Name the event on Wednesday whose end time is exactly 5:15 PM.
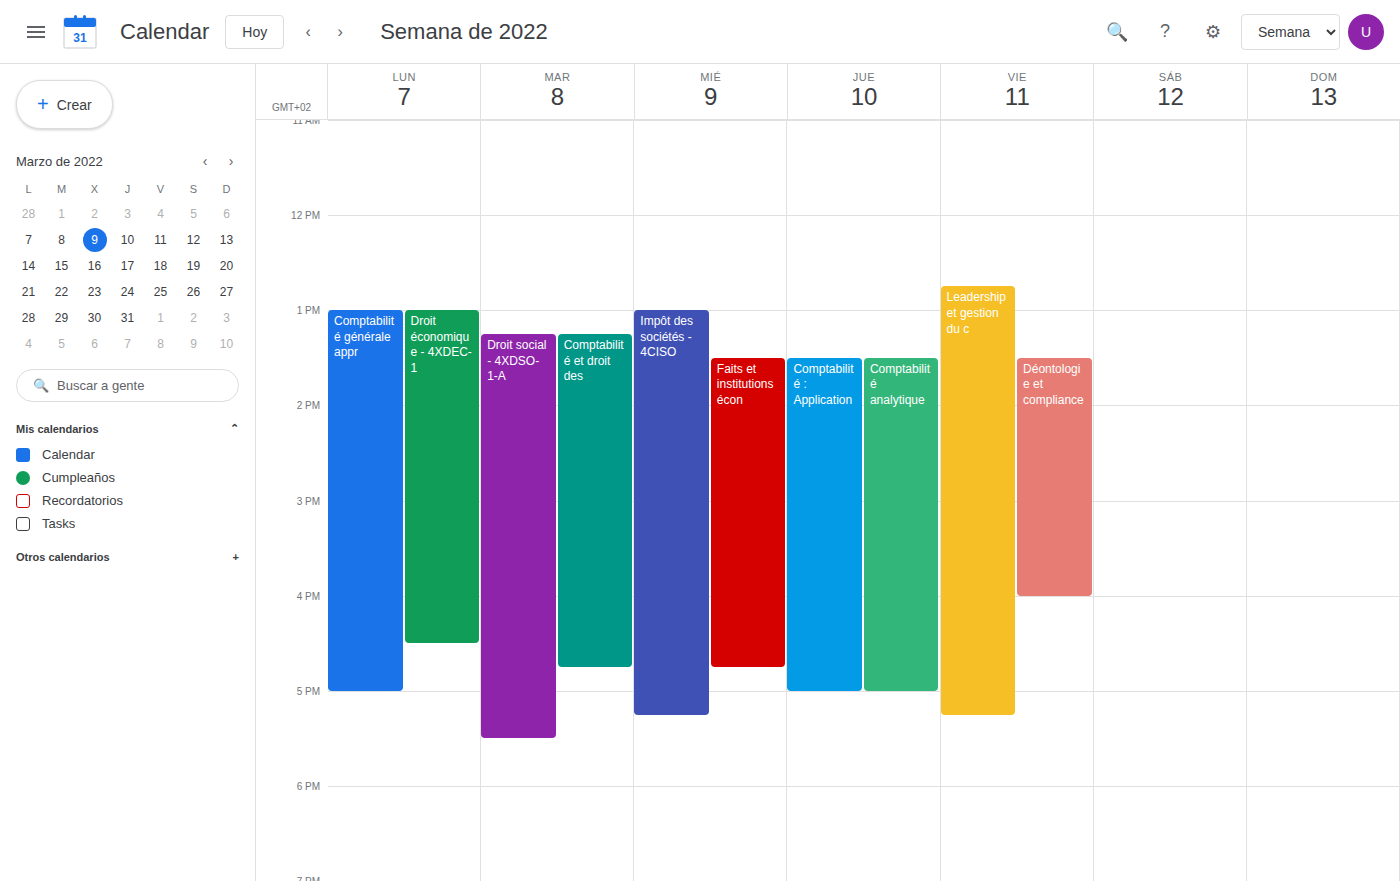
"Impôt des sociétés - 4CISO"